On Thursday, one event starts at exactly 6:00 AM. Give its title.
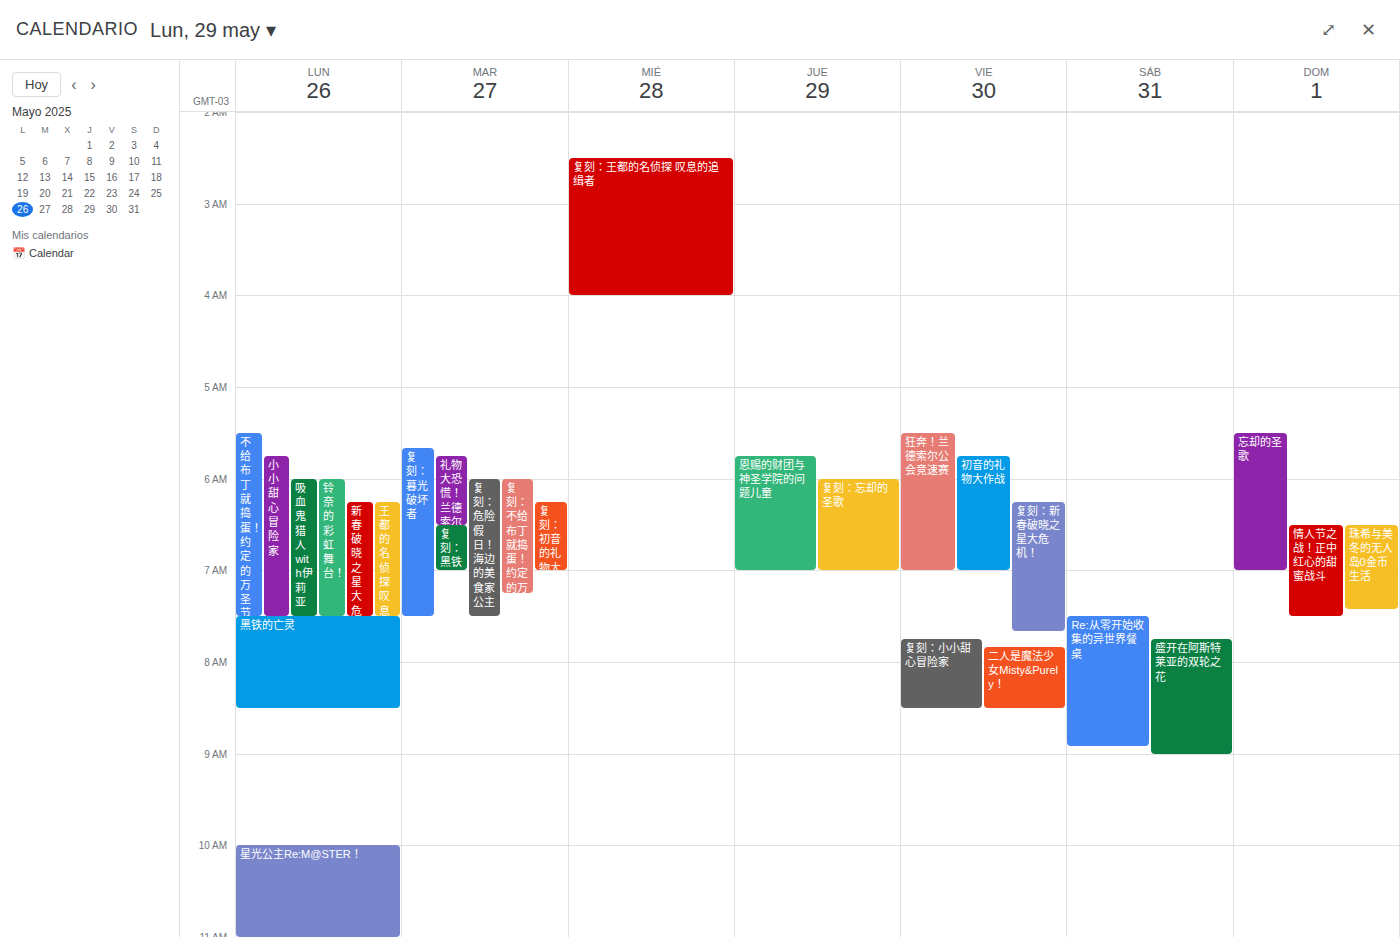
"复刻：忘却的圣歌"